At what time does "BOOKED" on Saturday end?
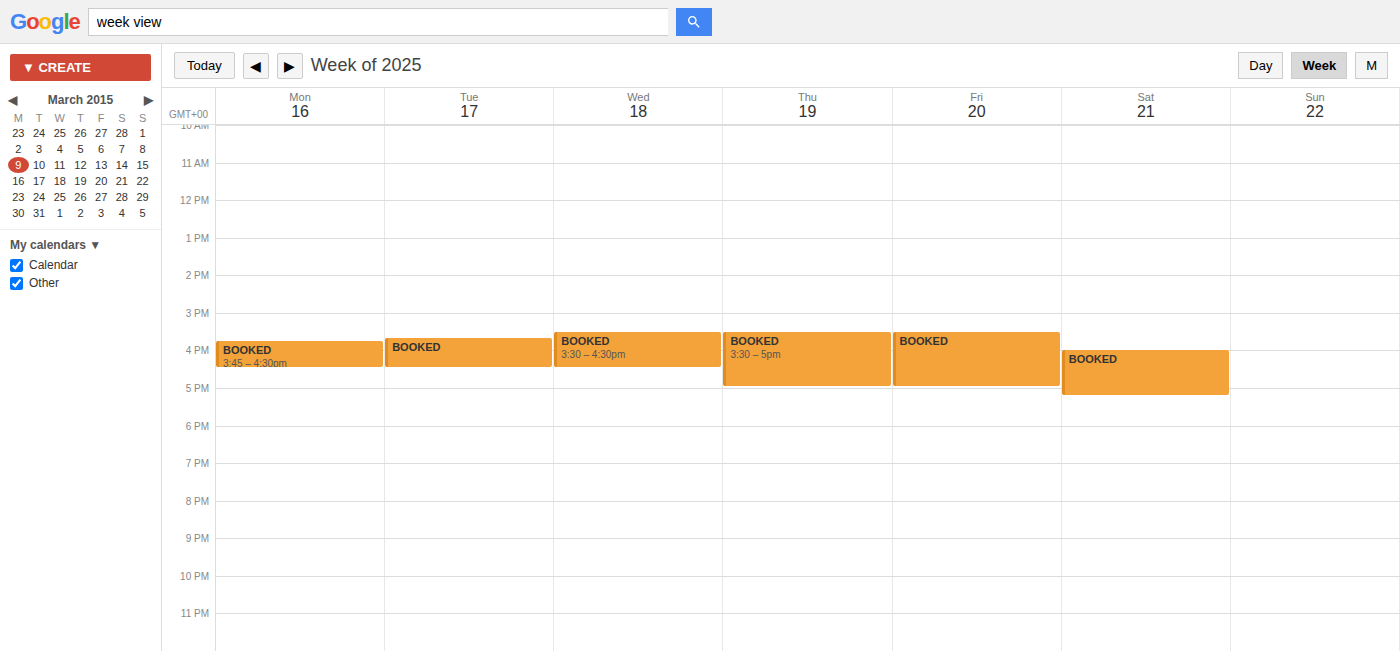
17:15